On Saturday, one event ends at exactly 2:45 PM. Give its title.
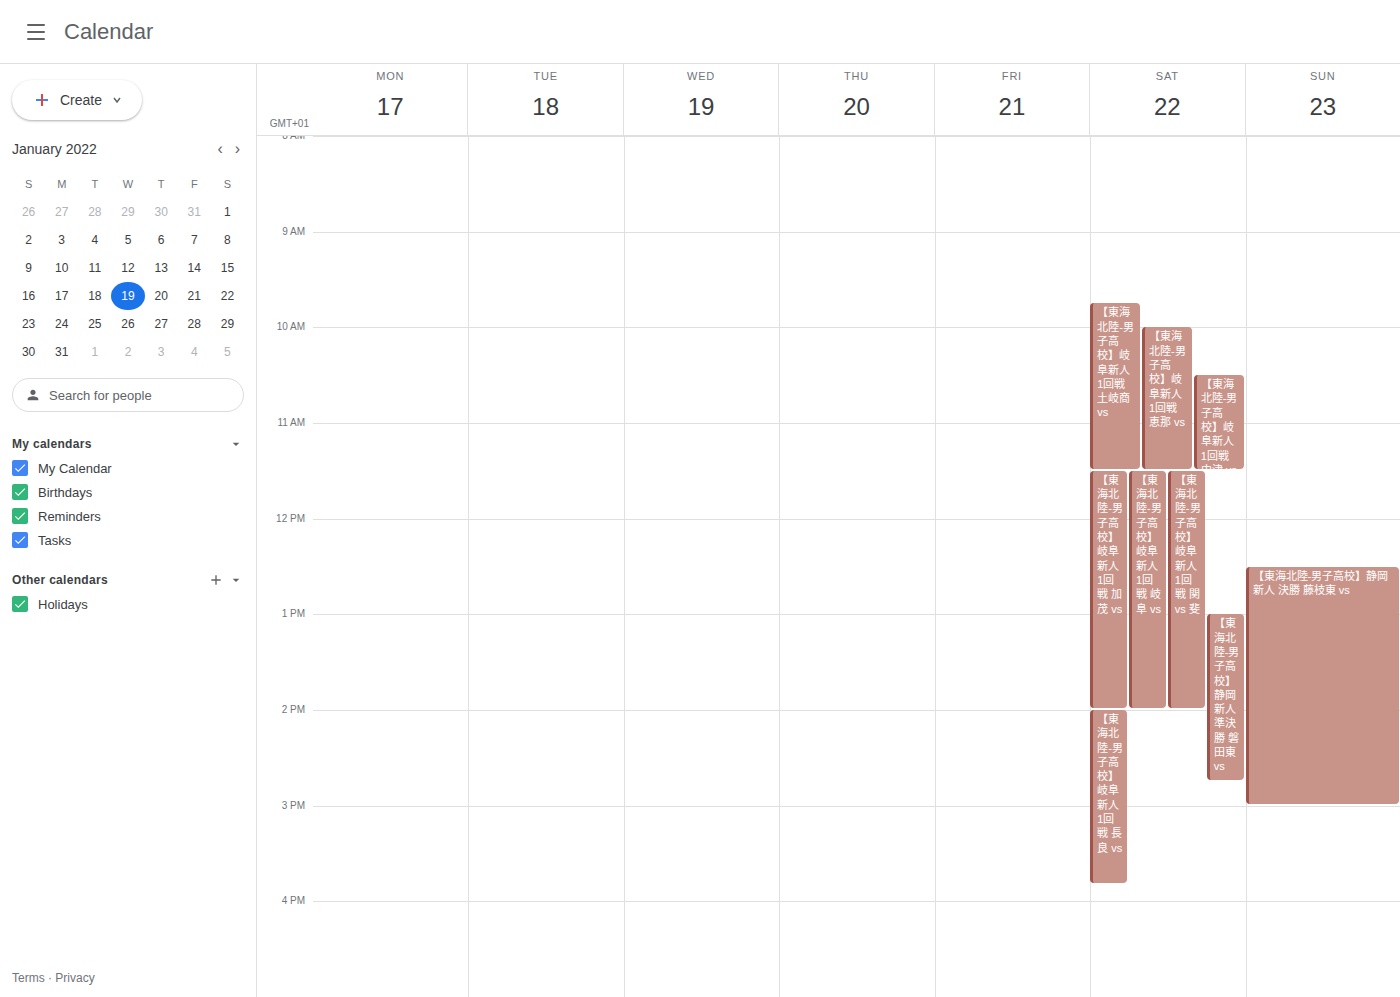
"【東海北陸-男子高校】静岡新人 準決勝 磐田東 vs"